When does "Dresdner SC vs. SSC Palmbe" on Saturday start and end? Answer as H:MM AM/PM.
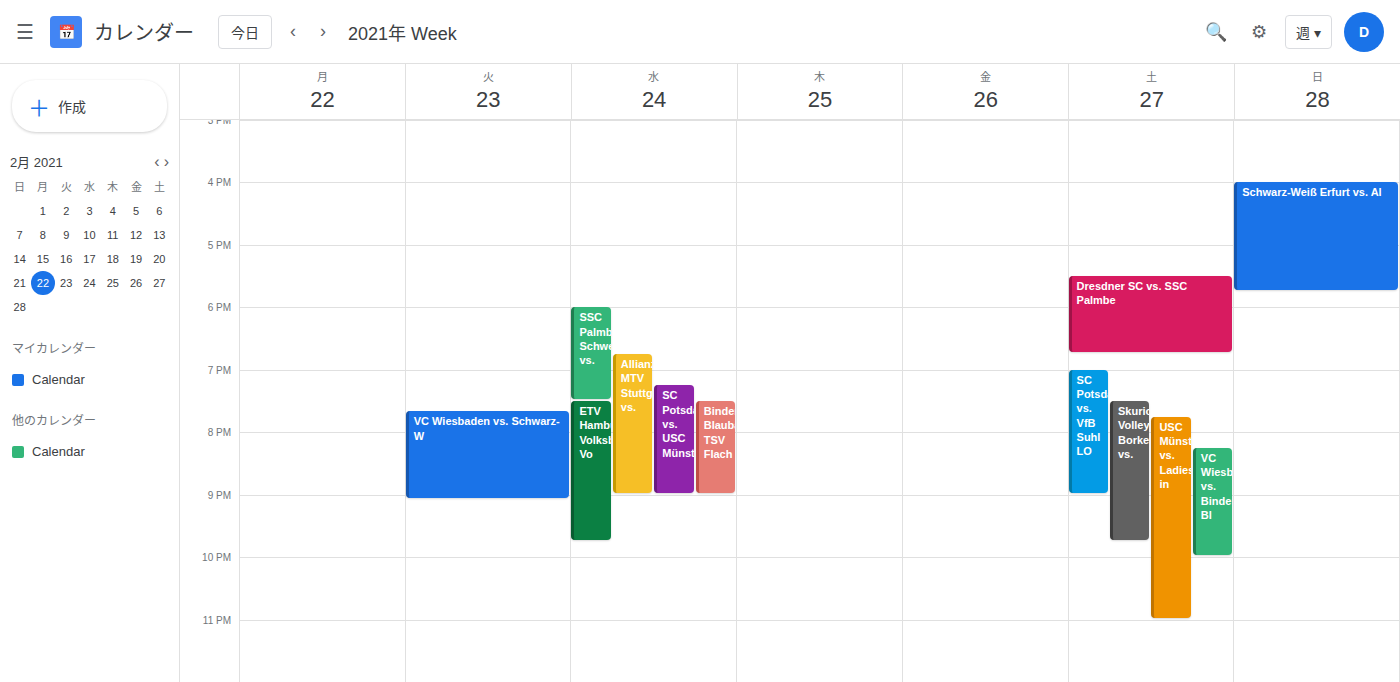
5:30 PM to 6:45 PM